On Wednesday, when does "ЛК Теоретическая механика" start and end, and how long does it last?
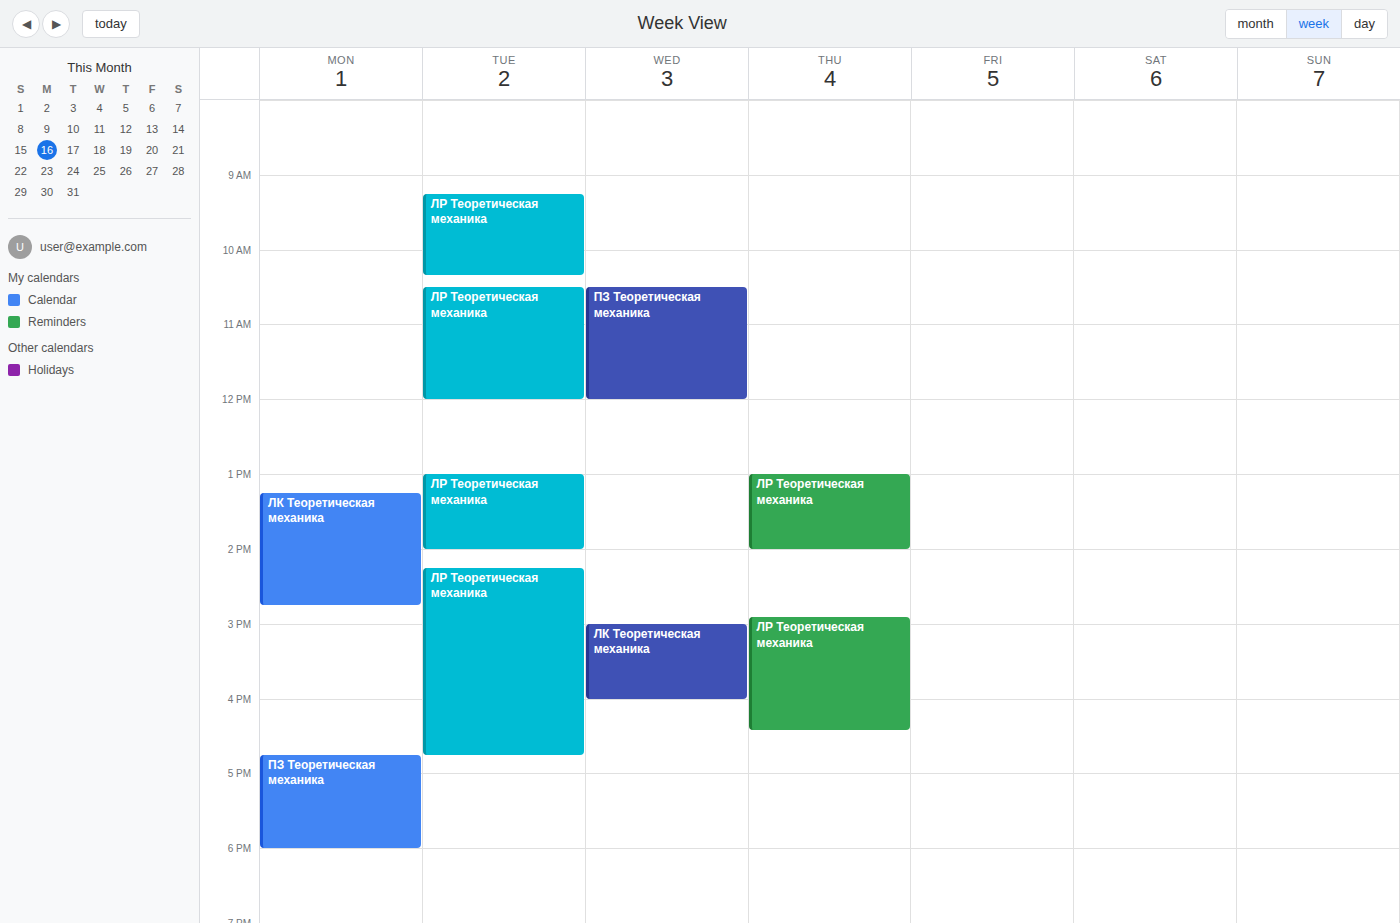
3:00 PM to 4:00 PM, 1 hour